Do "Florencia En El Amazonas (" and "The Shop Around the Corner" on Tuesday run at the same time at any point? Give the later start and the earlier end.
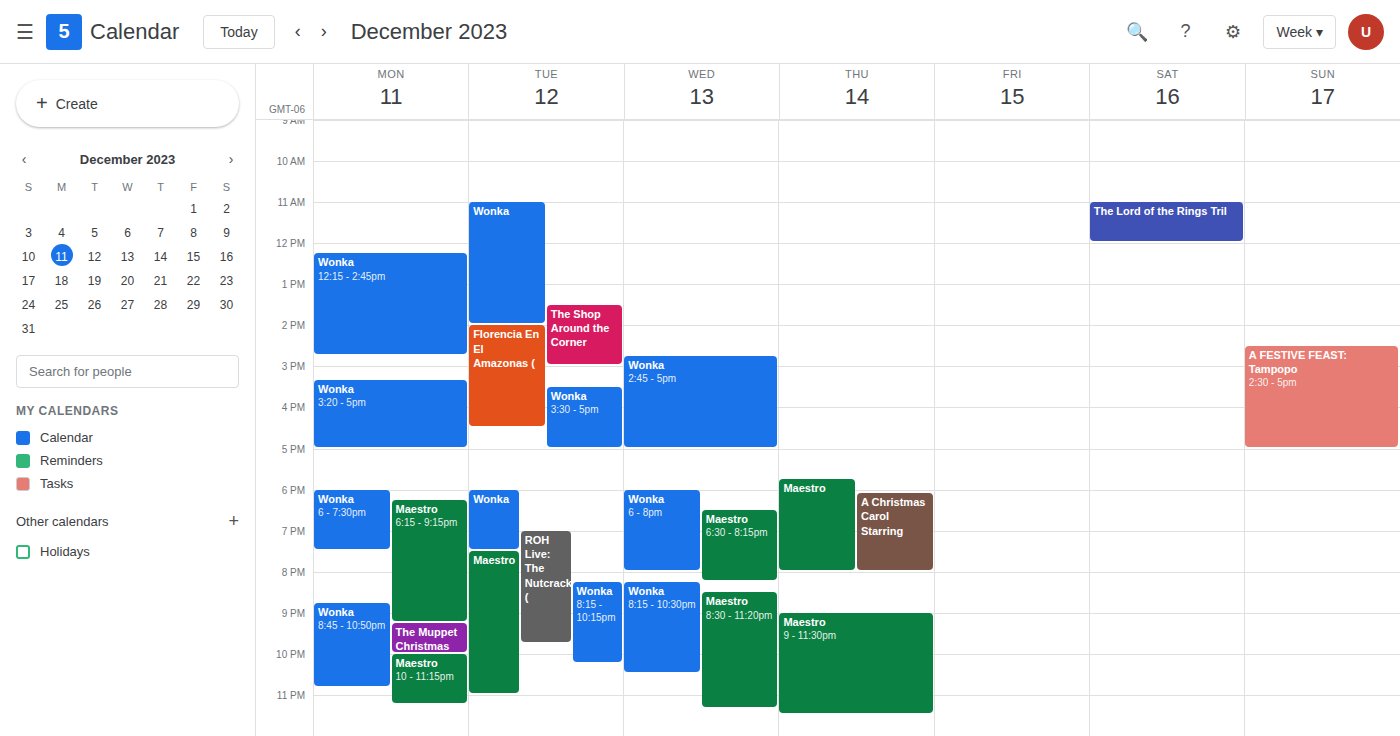
"Florencia En El Amazonas (" starts at 2:00 PM, before "The Shop Around the Corner" ends at 3:00 PM -- they overlap.